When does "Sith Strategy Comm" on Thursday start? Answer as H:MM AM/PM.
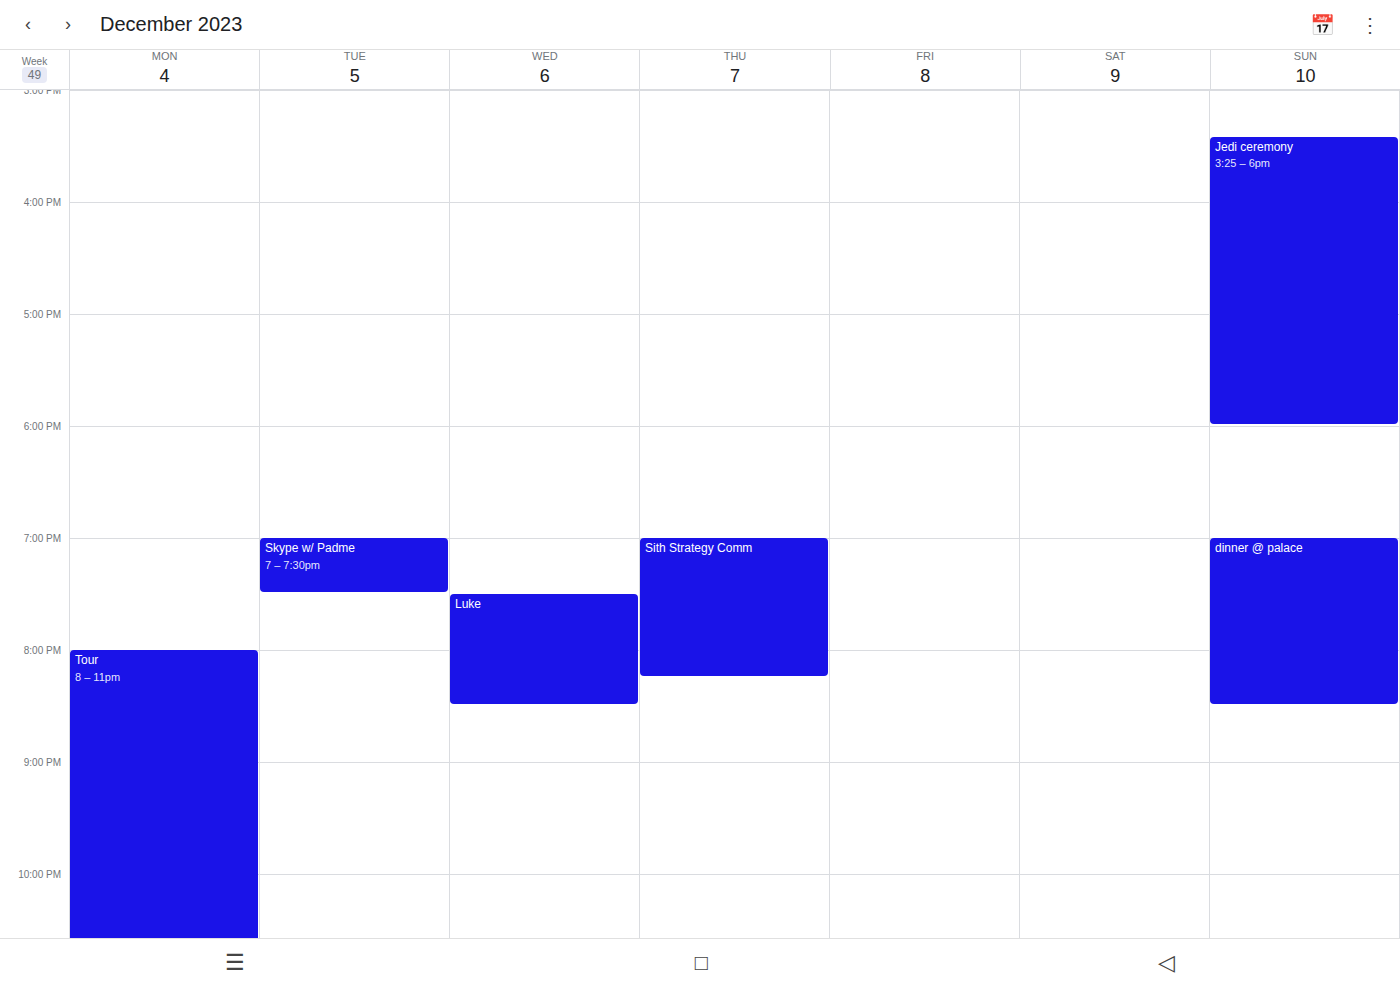
7:00 PM